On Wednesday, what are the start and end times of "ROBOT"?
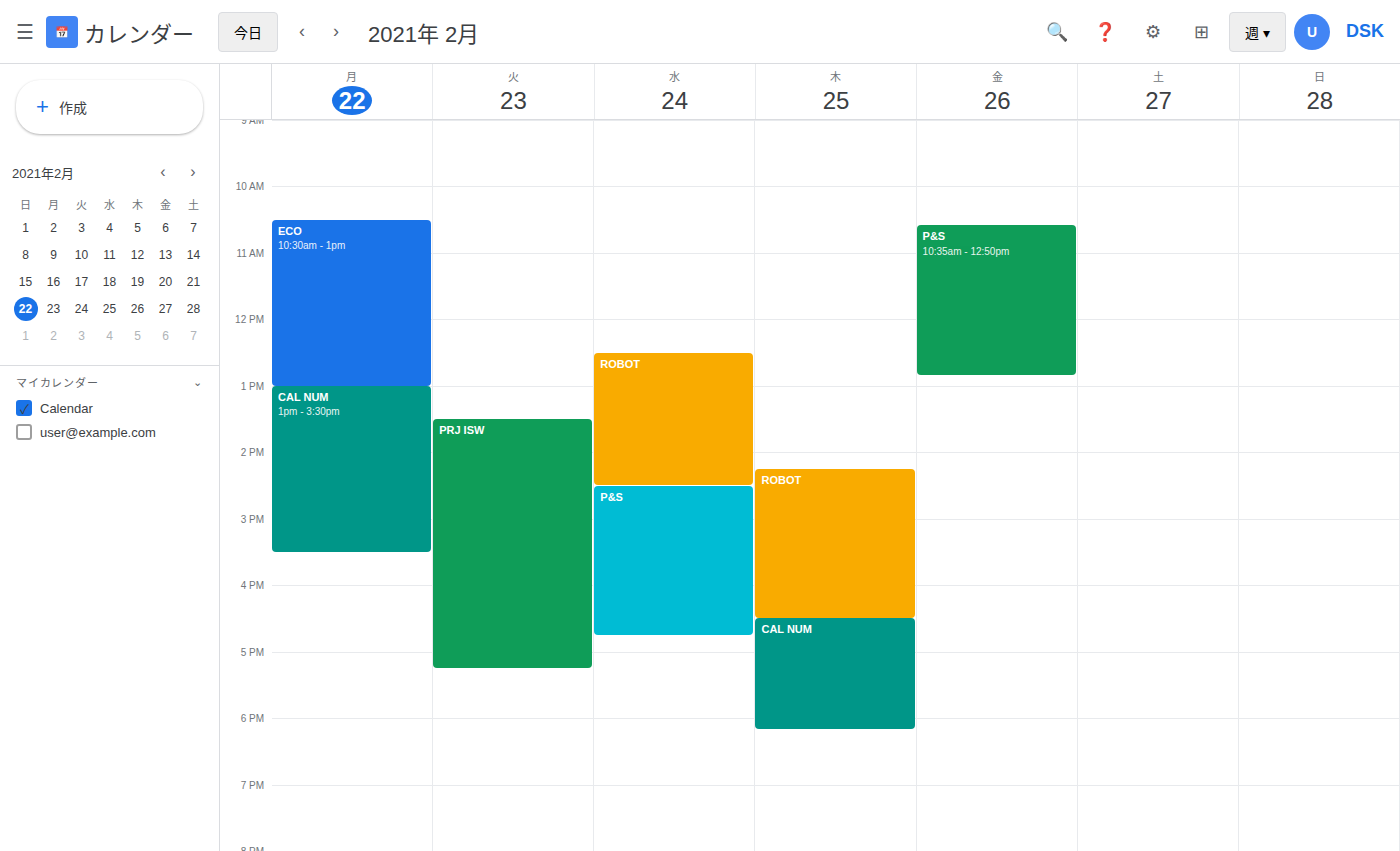
12:30 PM to 2:30 PM